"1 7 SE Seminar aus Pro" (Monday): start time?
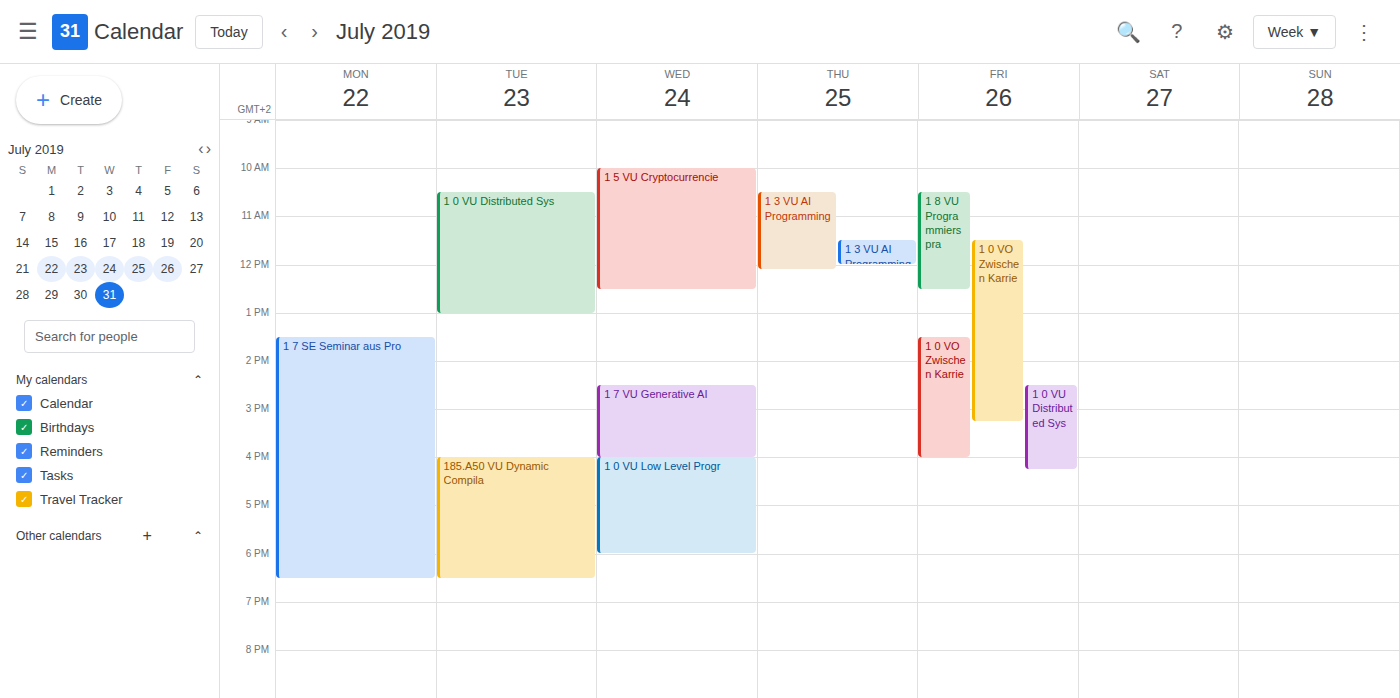
1:30 PM